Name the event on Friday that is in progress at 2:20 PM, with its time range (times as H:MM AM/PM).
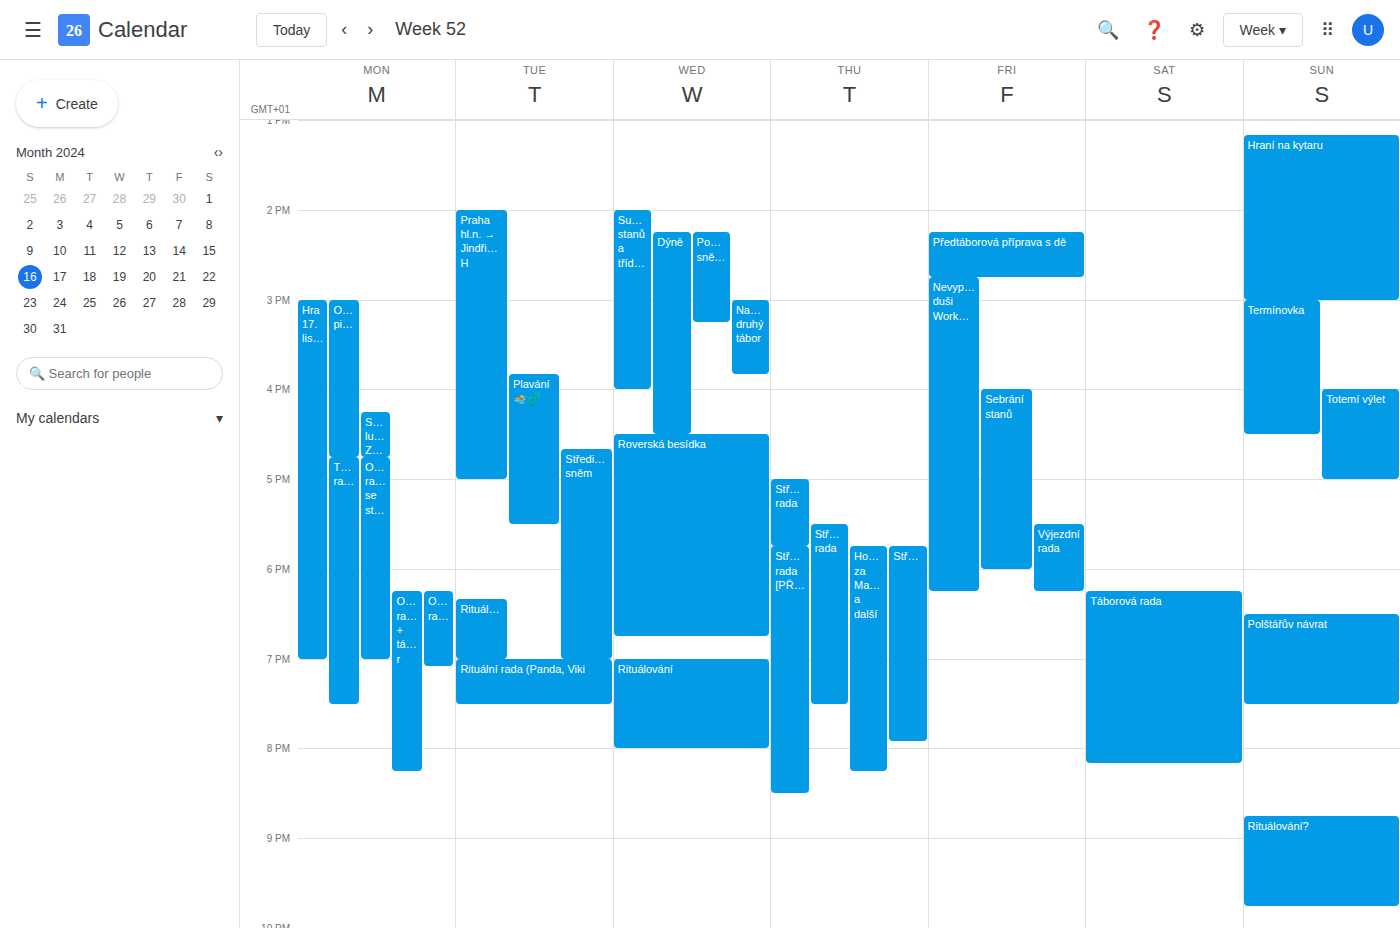
"Předtáborová příprava s dě", 2:15 PM to 2:45 PM